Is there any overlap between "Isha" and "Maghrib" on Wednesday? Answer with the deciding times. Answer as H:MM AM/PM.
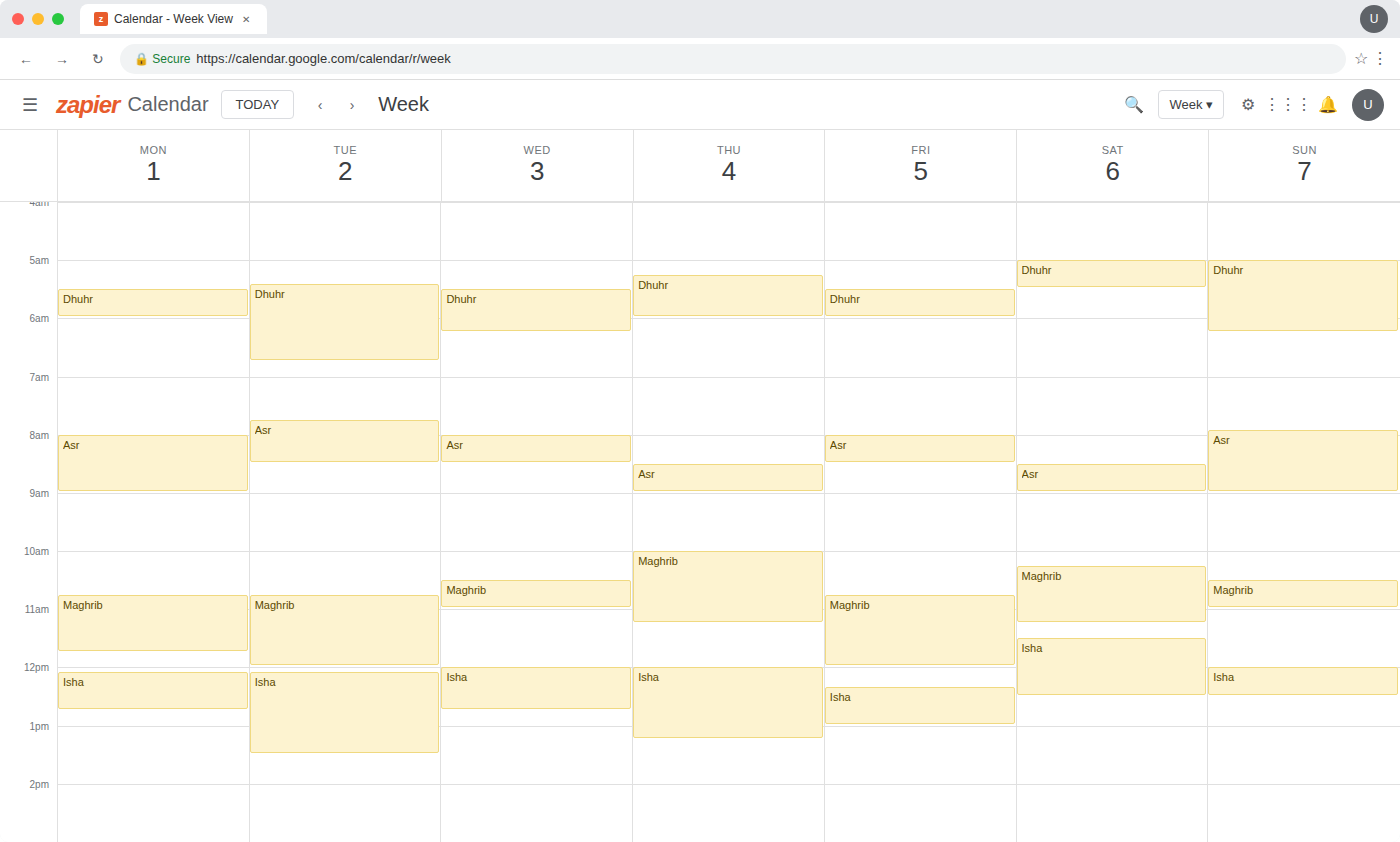
"Maghrib" ends at 11:00 AM and "Isha" starts at 12:00 PM -- no overlap.